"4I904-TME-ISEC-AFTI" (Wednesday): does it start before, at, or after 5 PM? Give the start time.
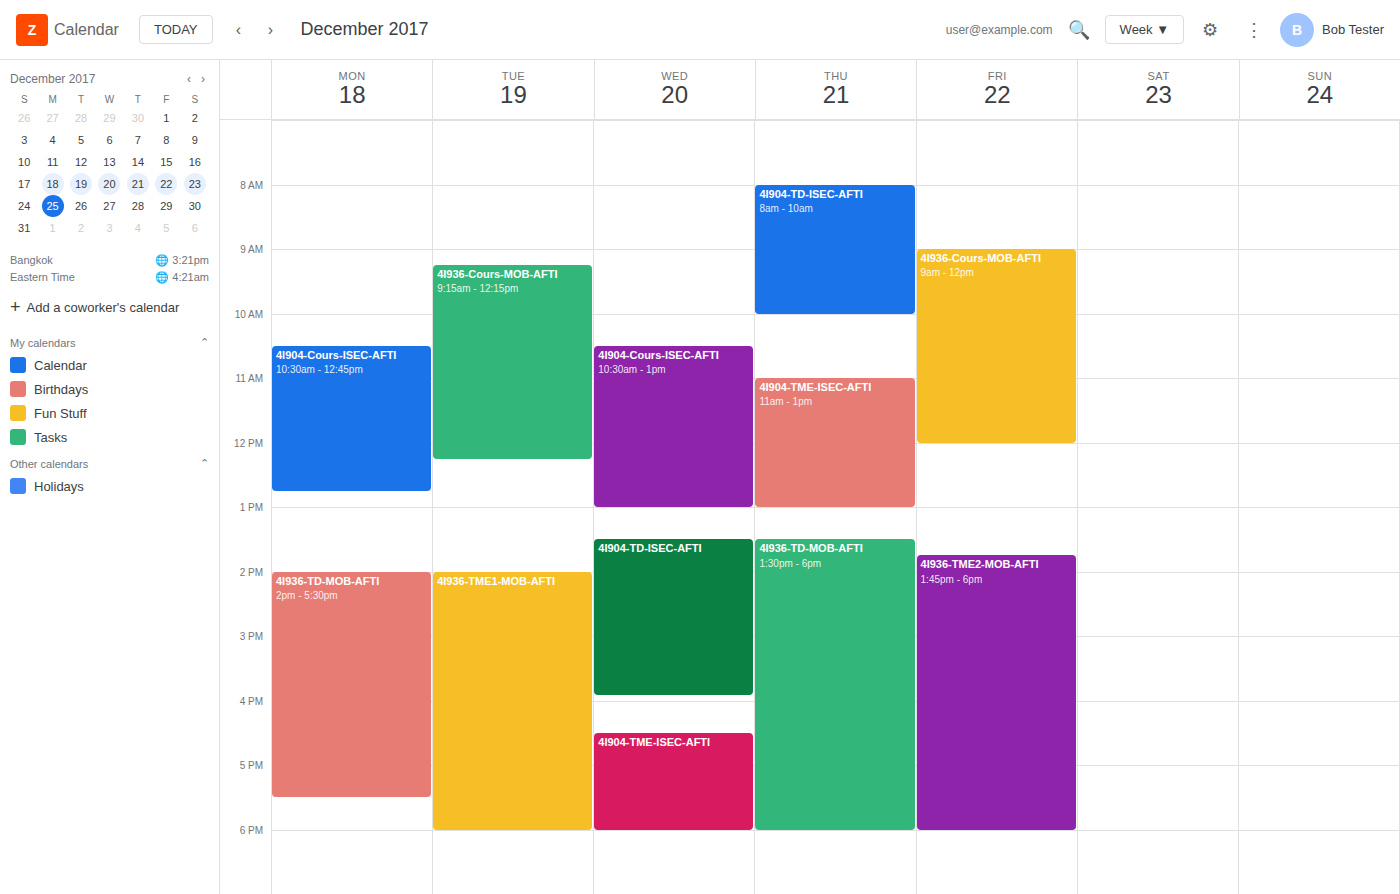
4:30 PM -- before 5 PM, 30 minutes above the 5 PM line.